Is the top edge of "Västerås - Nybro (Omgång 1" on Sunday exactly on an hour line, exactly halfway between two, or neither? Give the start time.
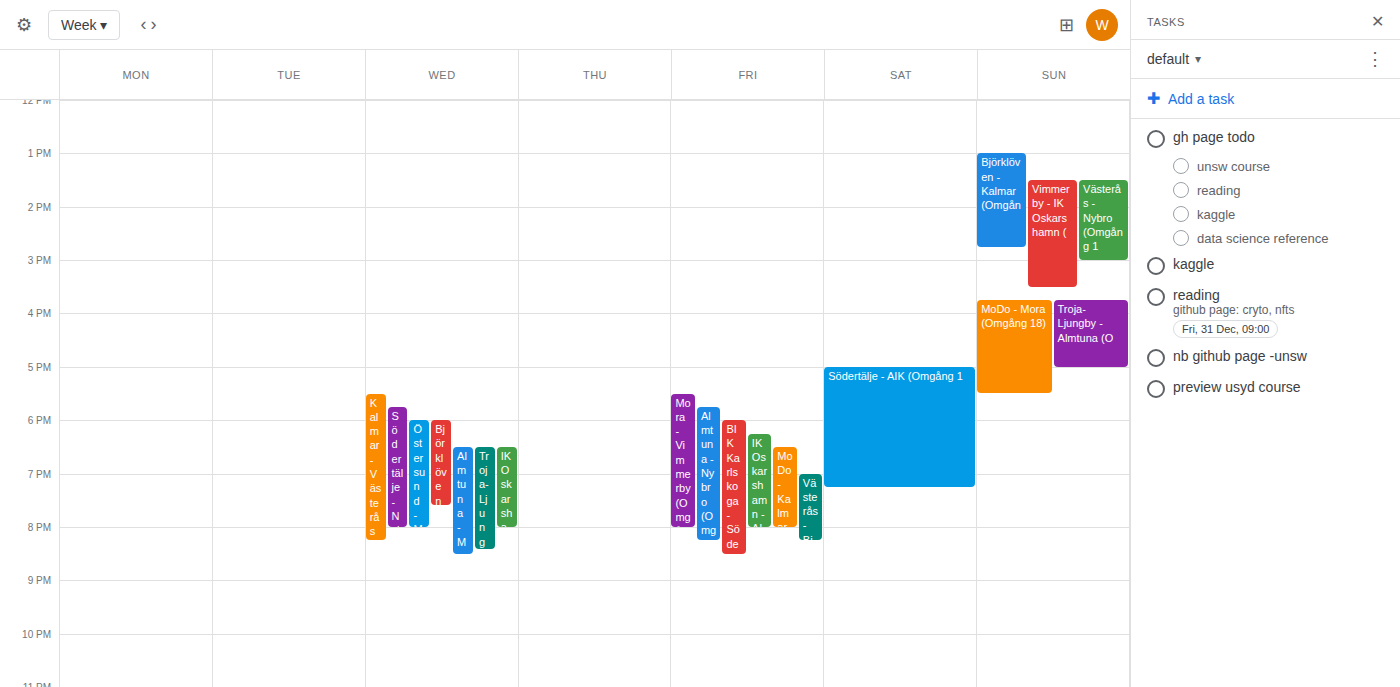
13:30 -- halfway between the 13:00 and 14:00 lines.